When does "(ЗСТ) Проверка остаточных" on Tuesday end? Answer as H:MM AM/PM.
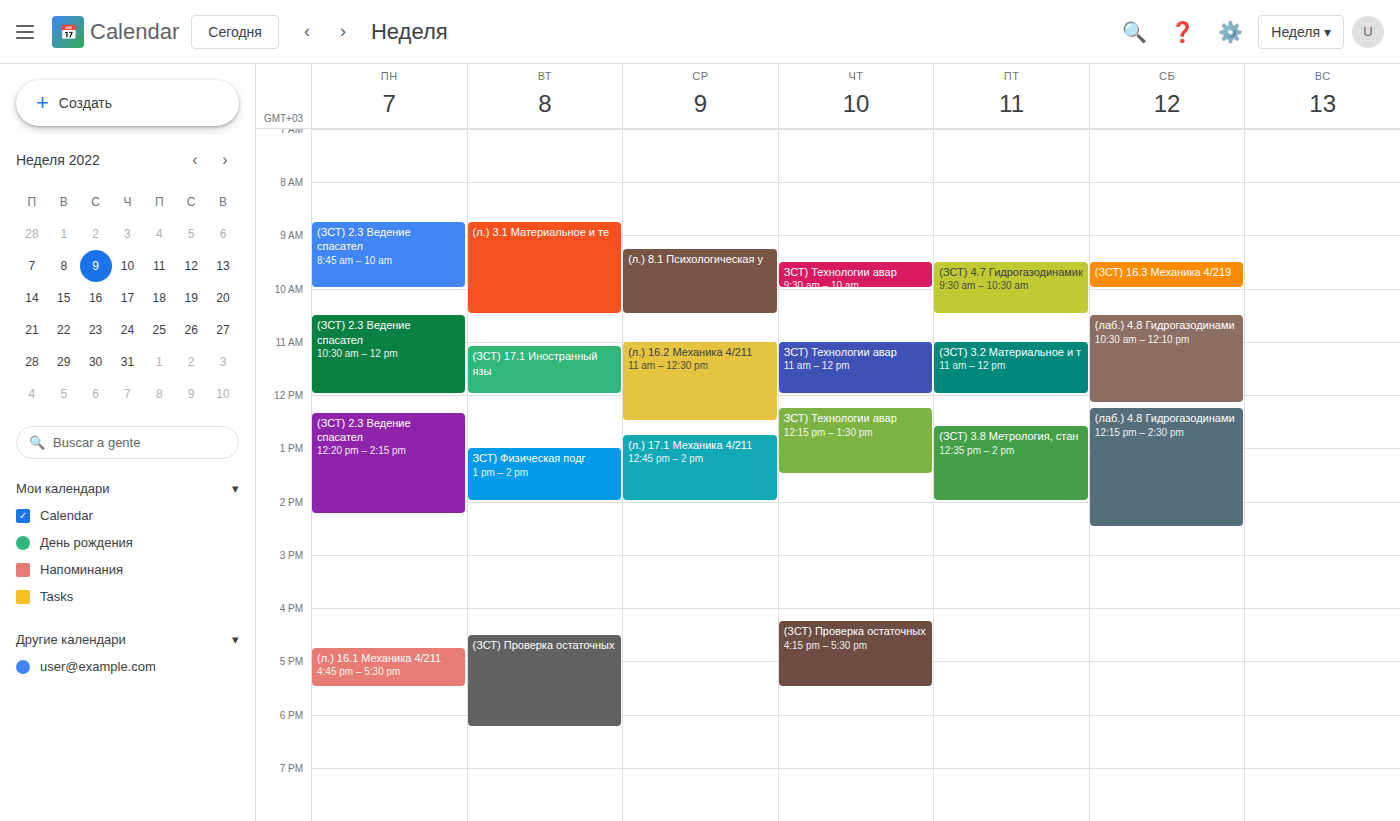
6:15 PM